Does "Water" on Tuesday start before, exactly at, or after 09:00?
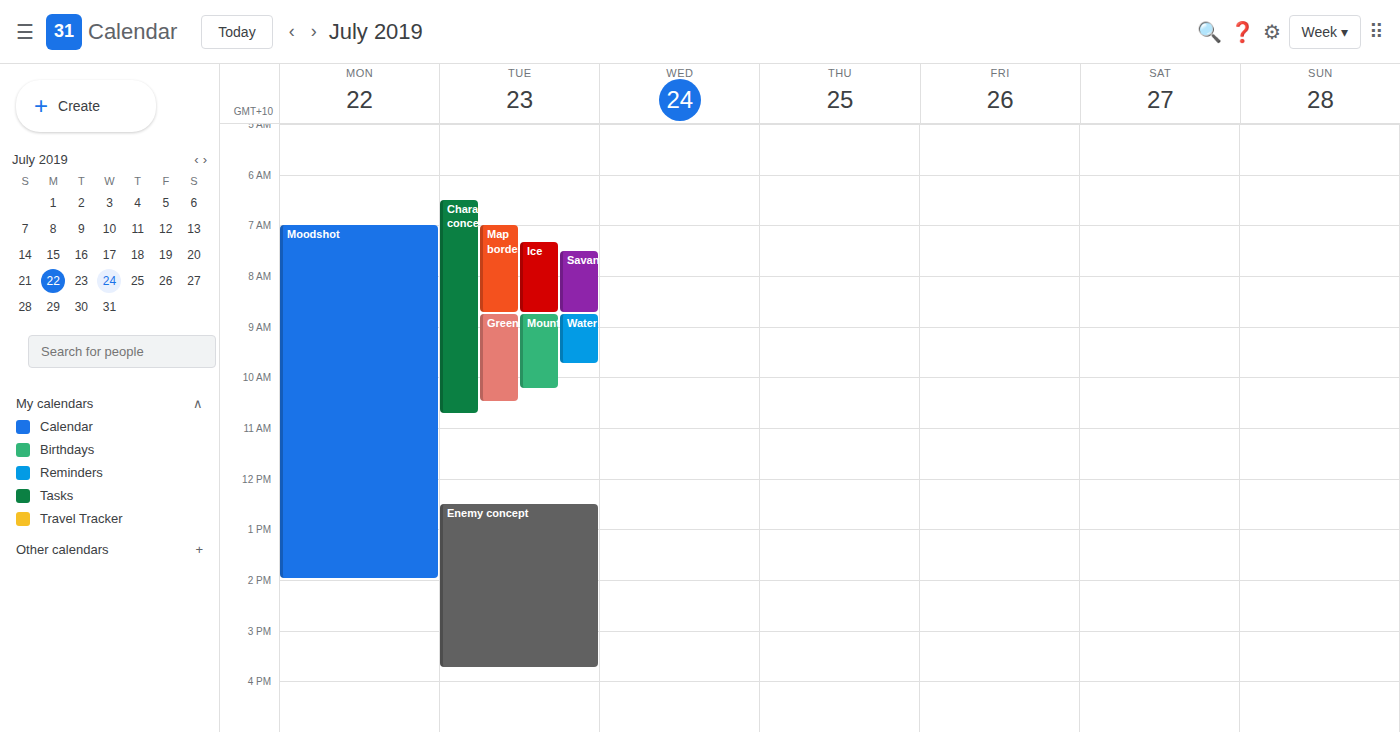
08:45 -- before 09:00, 15 minutes above the 09:00 line.